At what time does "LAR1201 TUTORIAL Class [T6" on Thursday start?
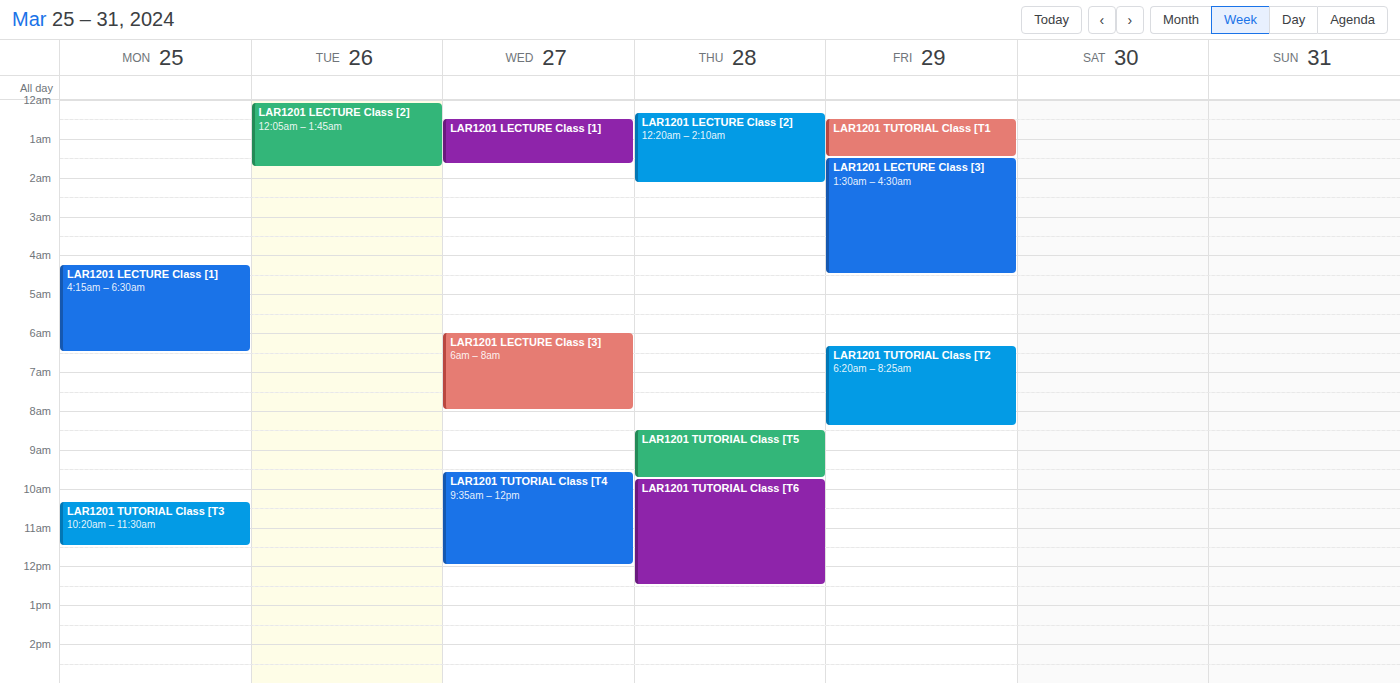
9:45 AM